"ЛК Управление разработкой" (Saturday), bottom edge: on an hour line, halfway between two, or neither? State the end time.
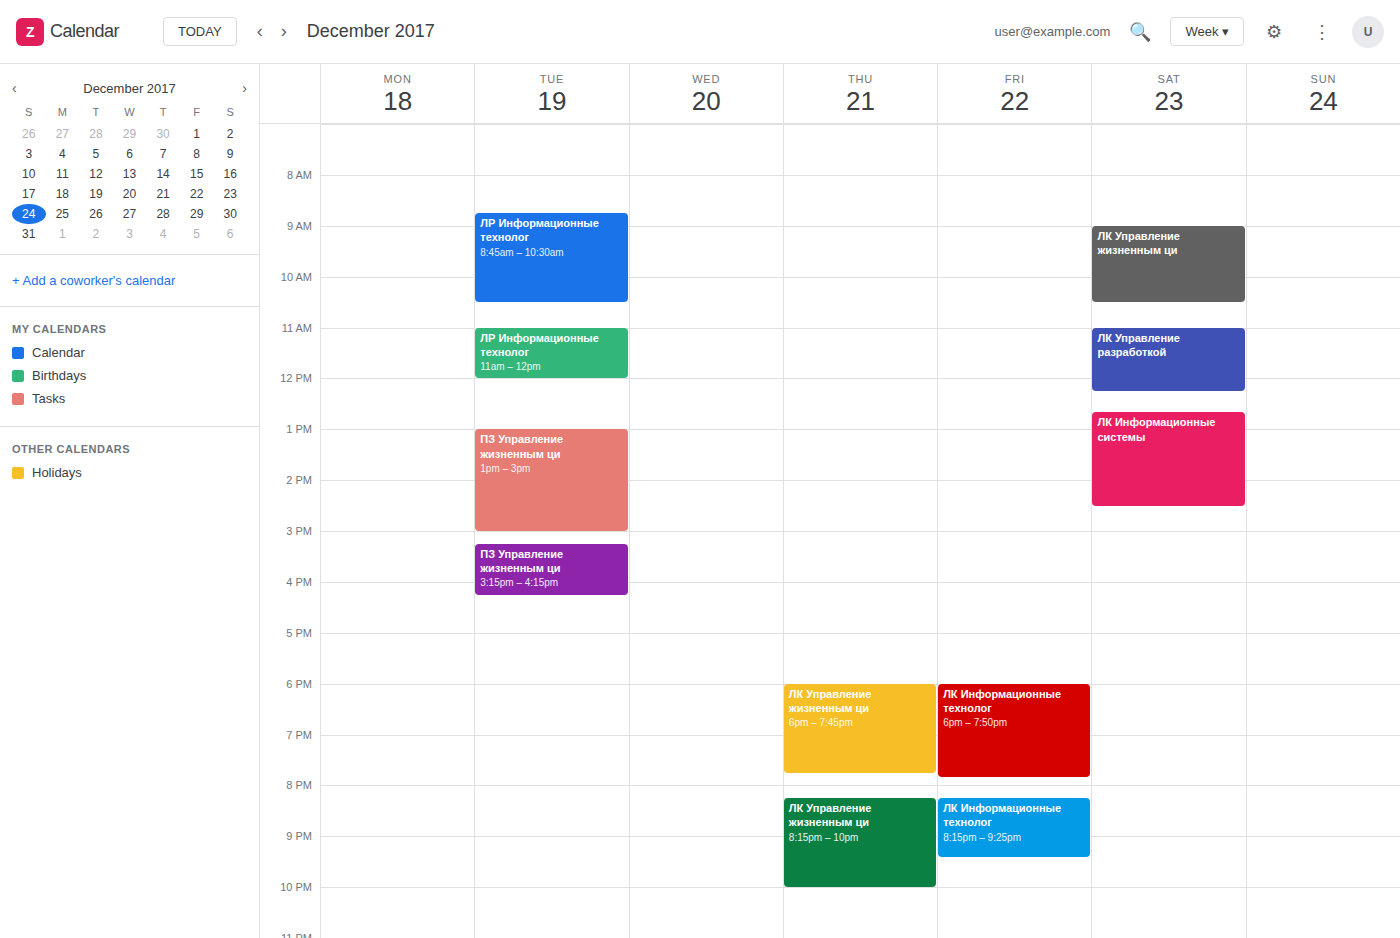
12:15 PM -- neither: a quarter of the way from the 12 PM line to the 1 PM line.